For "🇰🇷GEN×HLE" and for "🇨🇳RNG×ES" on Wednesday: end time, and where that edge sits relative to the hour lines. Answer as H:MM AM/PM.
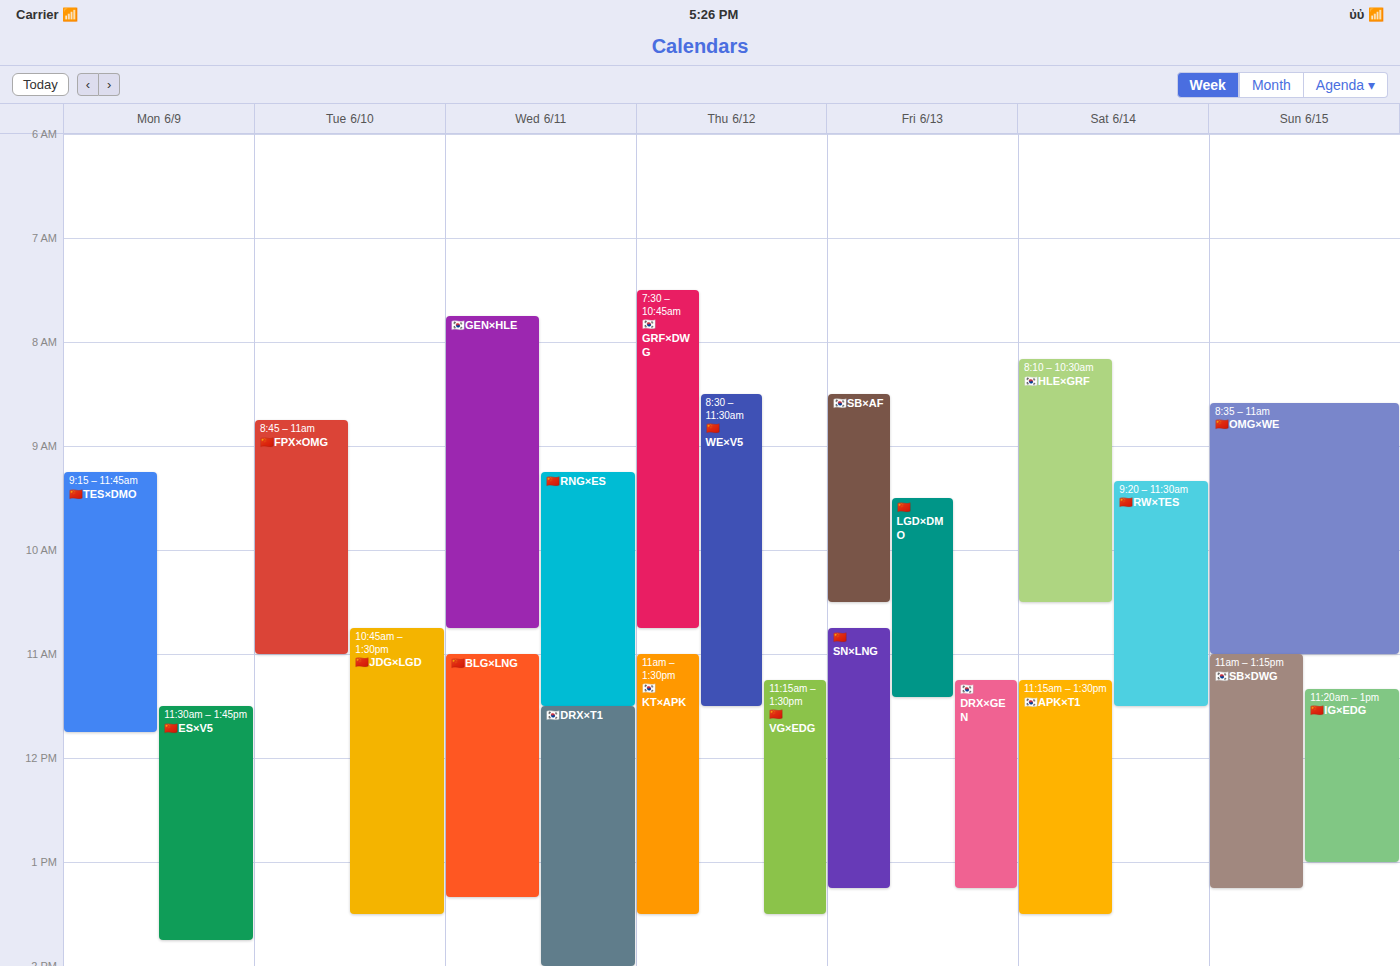
"🇰🇷GEN×HLE": 10:45 AM, neither: three quarters of the way from the 10 AM line to the 11 AM line. "🇨🇳RNG×ES": 11:30 AM, halfway between the 11 AM and 12 PM lines.